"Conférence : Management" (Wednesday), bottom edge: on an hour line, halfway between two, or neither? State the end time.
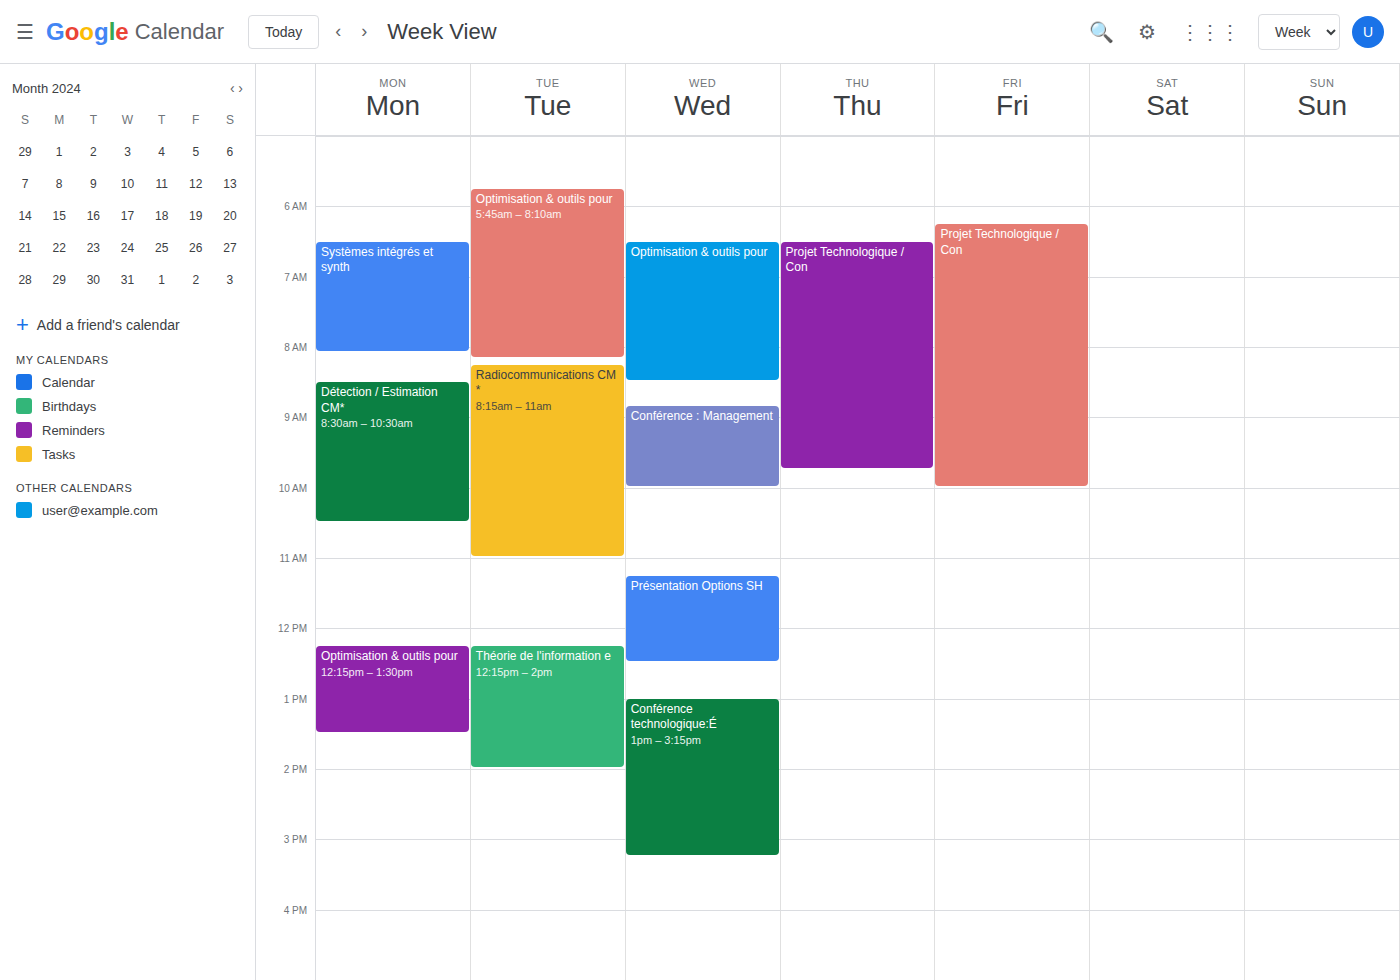
10:00 AM -- exactly on the 10 AM line.